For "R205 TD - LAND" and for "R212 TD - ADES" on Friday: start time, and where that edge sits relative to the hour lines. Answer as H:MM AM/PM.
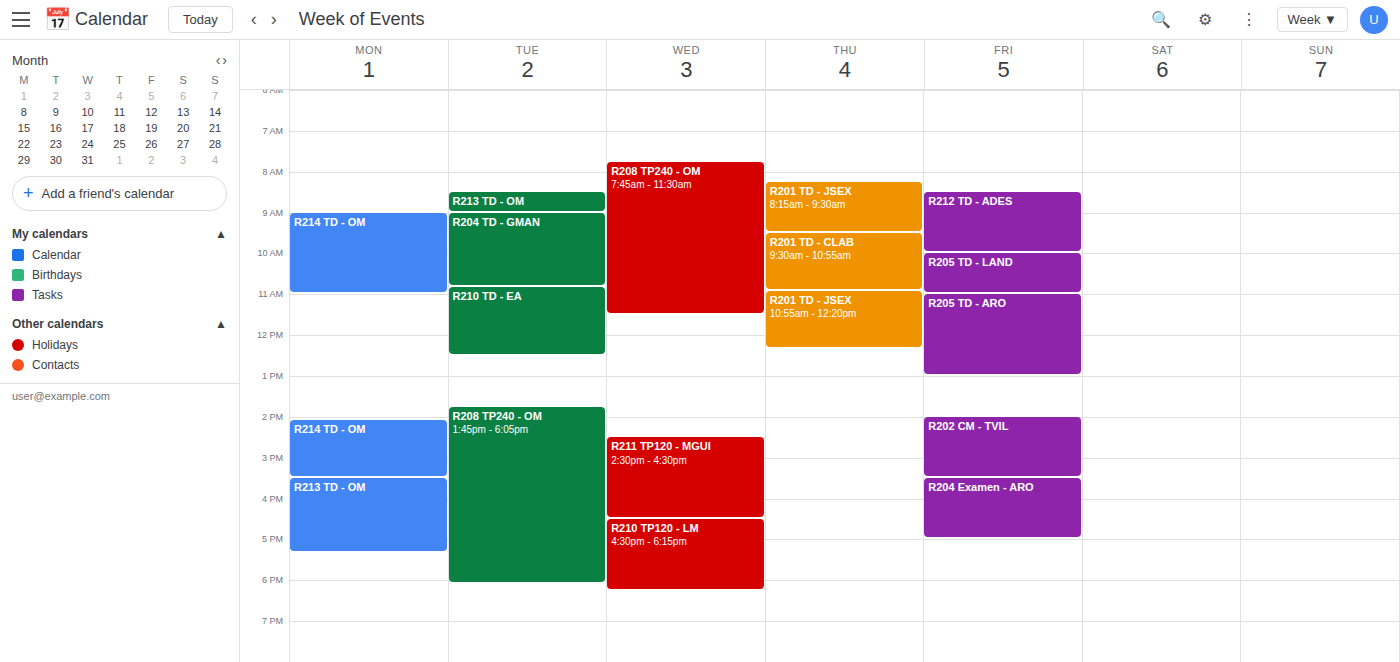
"R205 TD - LAND": 10:00 AM, exactly on the 10 AM line. "R212 TD - ADES": 8:30 AM, halfway between the 8 AM and 9 AM lines.